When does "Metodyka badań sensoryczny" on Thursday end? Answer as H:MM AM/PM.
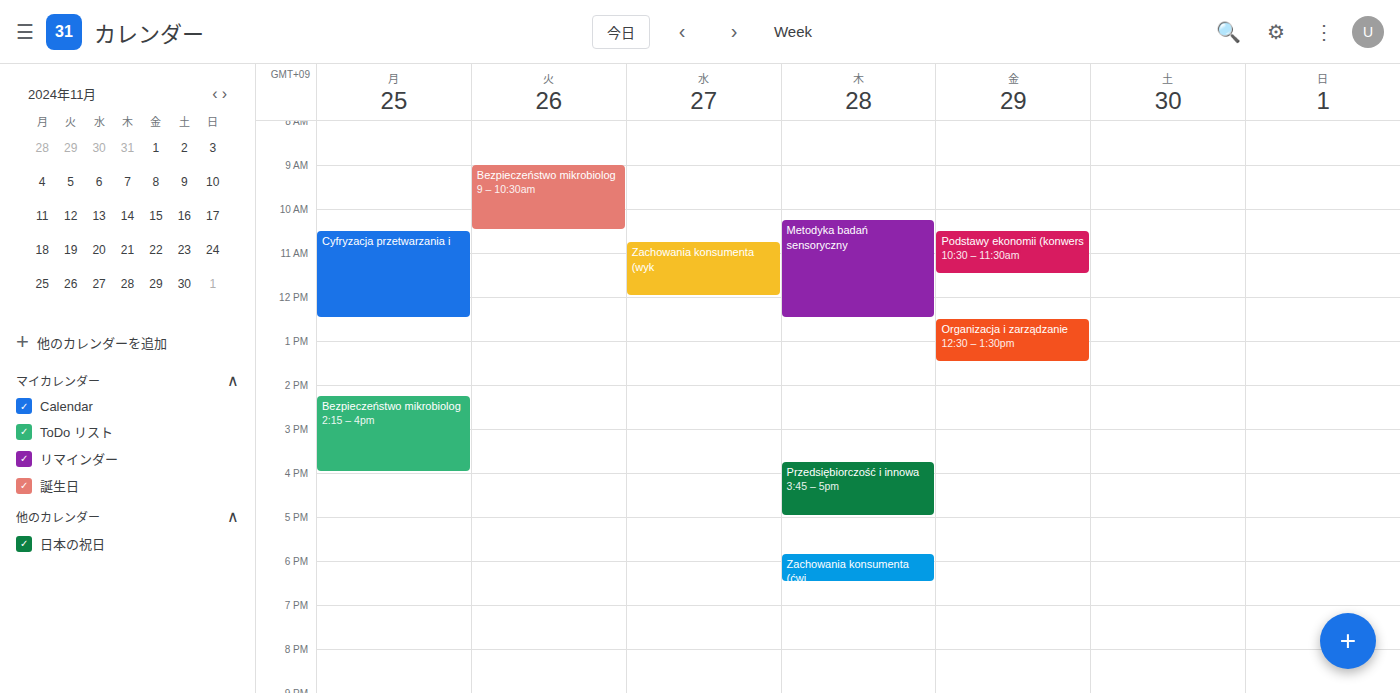
12:30 PM